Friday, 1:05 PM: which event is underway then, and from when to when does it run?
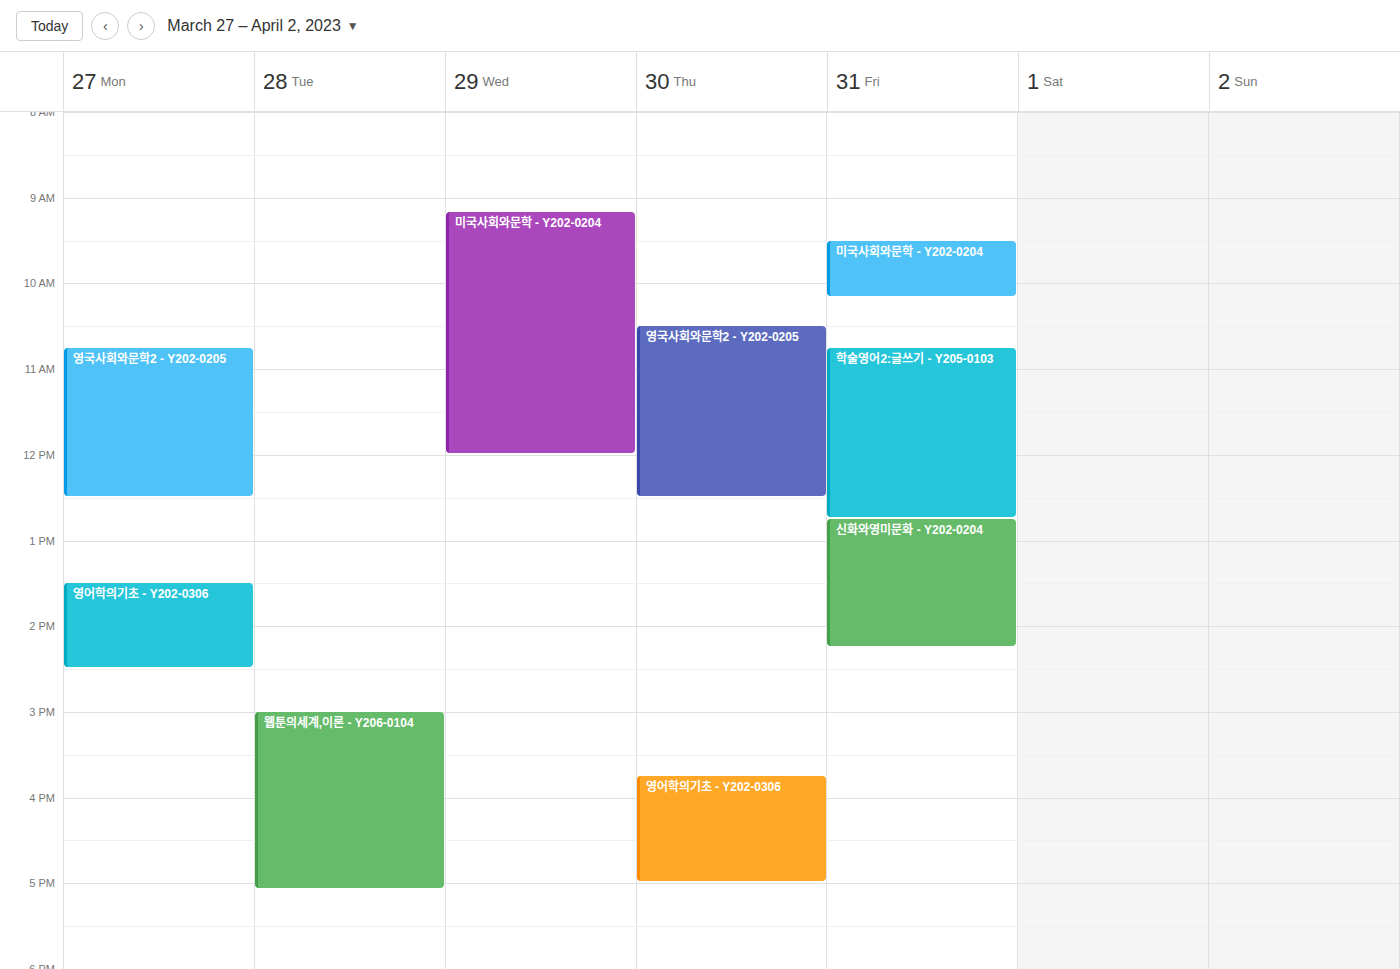
"신화와영미문화 - Y202-0204", 12:45 PM to 2:15 PM